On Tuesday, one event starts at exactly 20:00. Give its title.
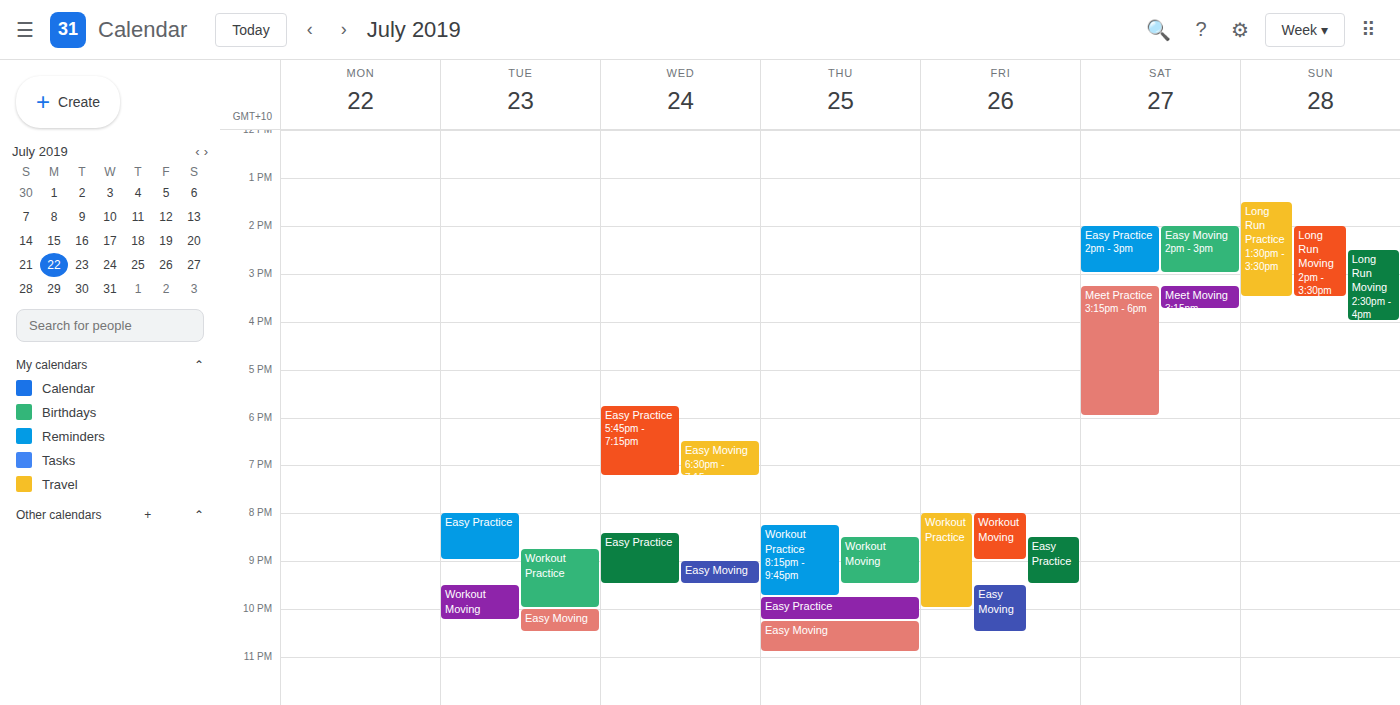
"Easy Practice"